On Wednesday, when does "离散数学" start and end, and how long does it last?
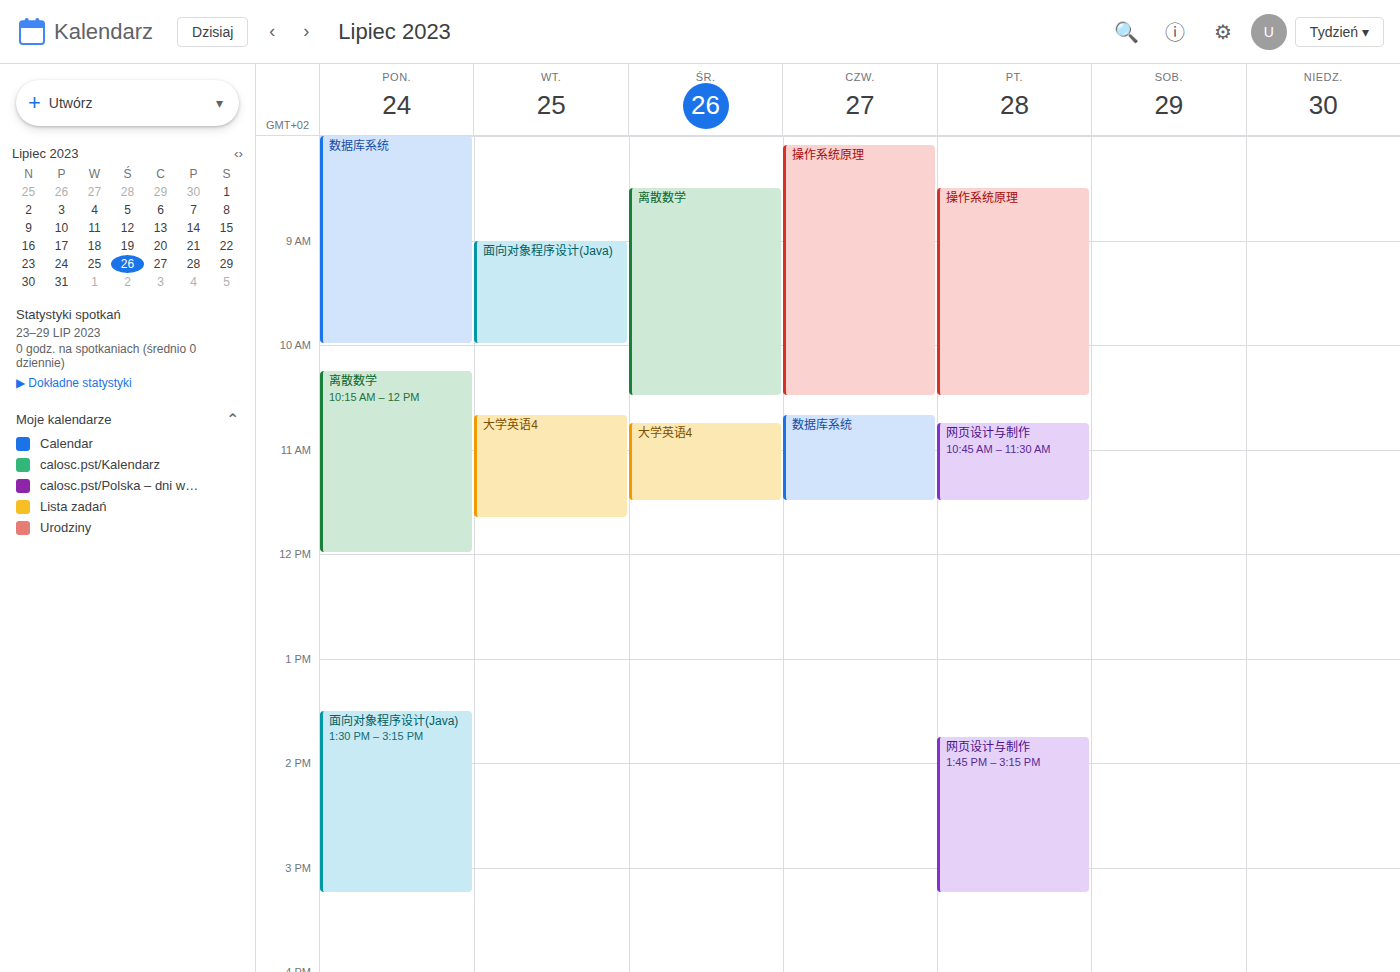
8:30 AM to 10:30 AM, 2 hours